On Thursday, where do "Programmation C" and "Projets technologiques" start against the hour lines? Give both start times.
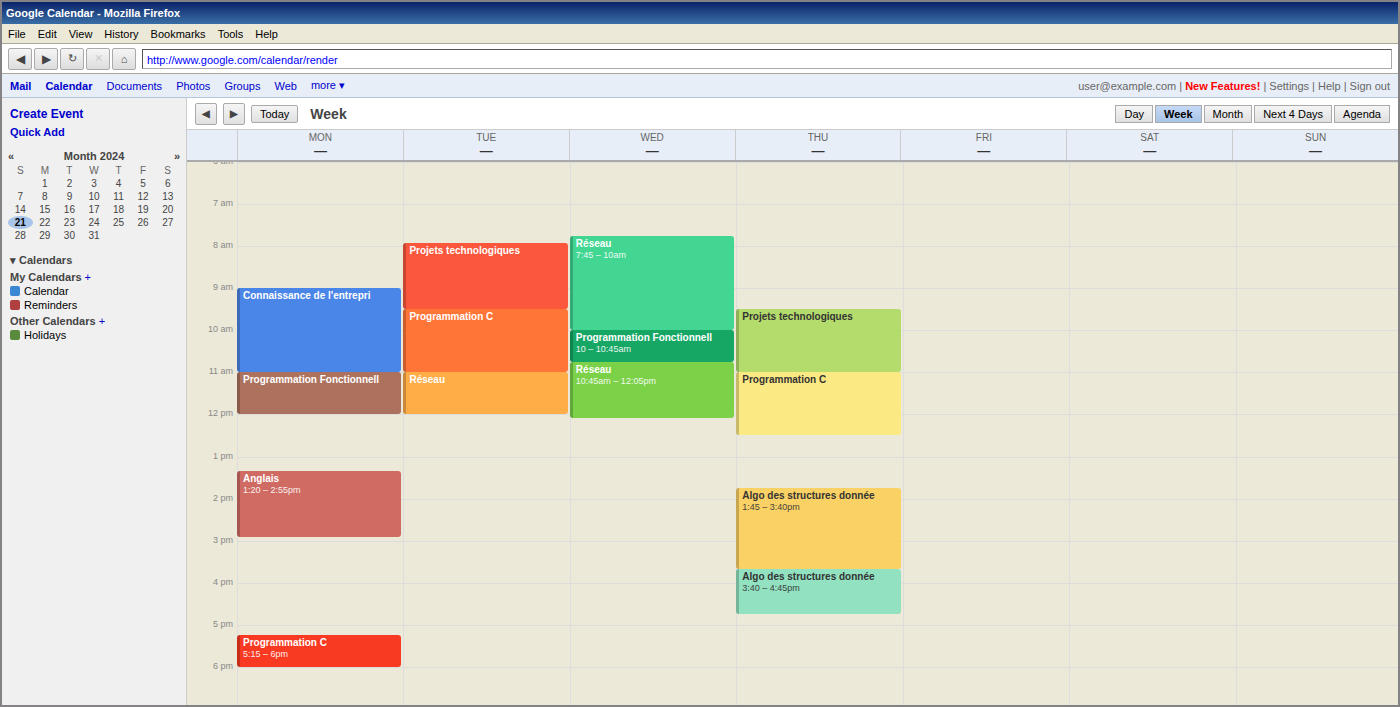
"Programmation C": 11:00 AM, exactly on the 11 AM line. "Projets technologiques": 9:30 AM, halfway between the 9 AM and 10 AM lines.